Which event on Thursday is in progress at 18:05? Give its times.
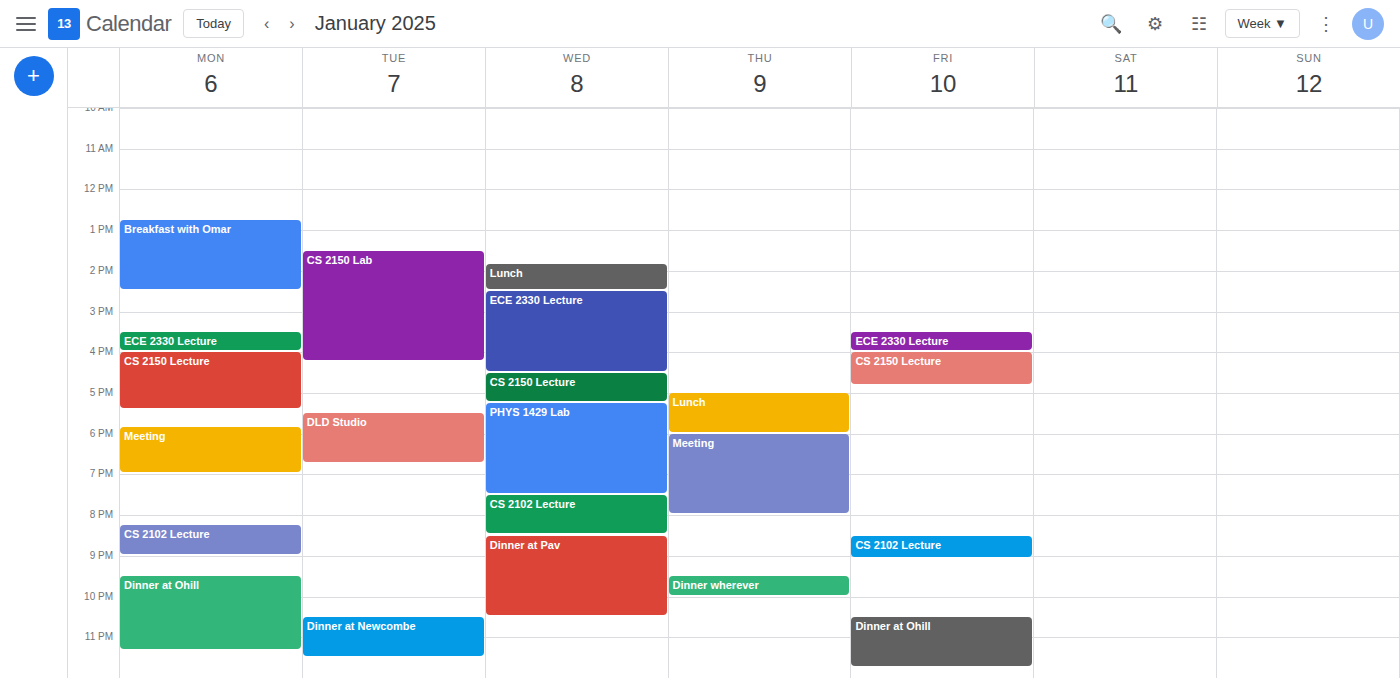
"Meeting", 18:00 to 20:00